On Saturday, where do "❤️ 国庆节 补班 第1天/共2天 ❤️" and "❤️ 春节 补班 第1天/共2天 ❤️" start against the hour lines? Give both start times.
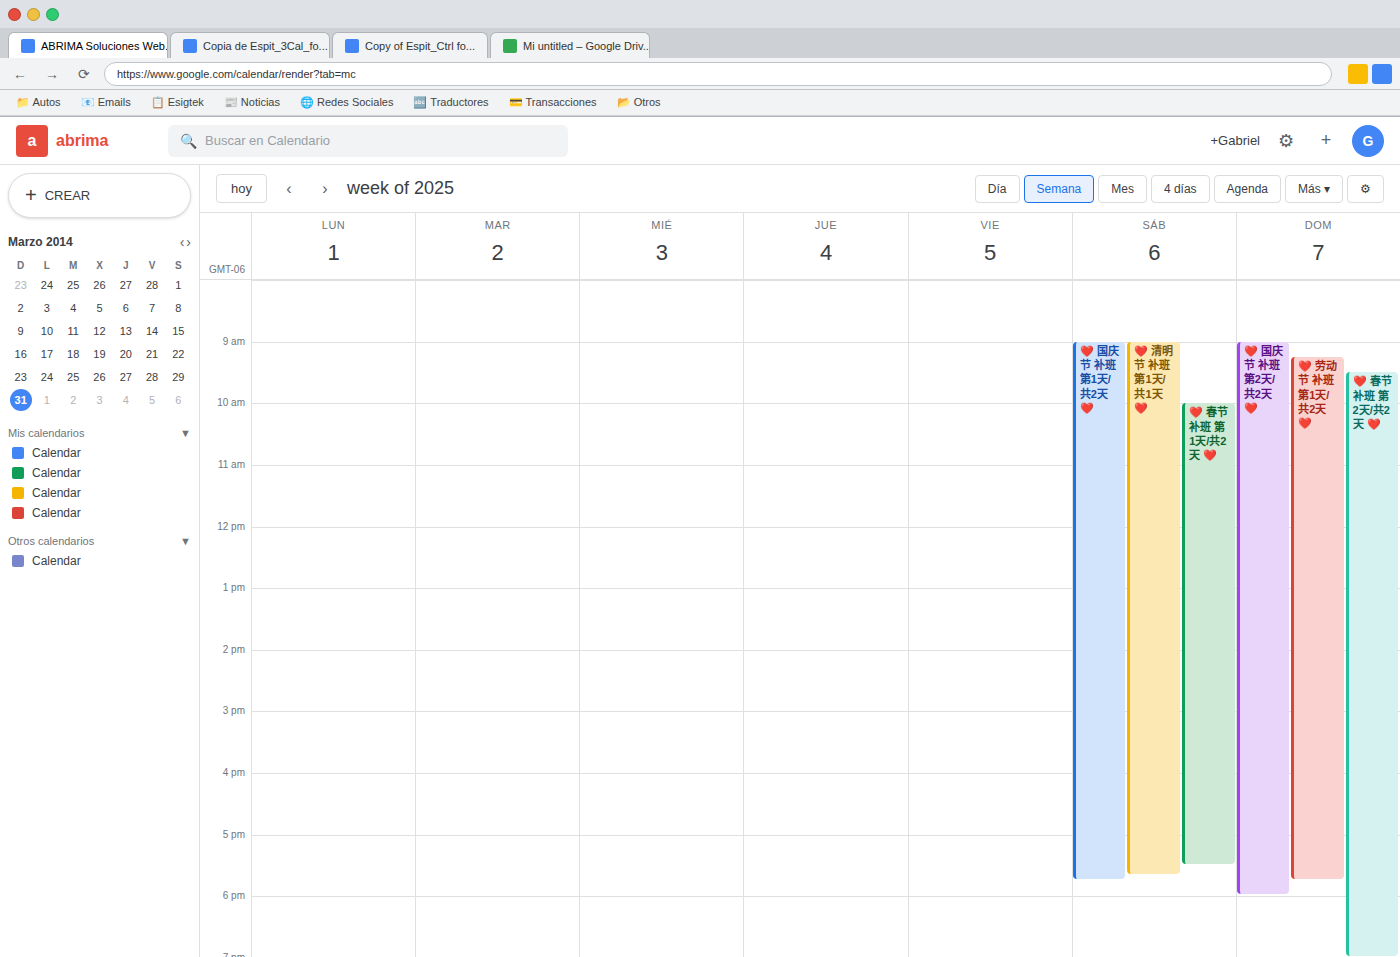
"❤️ 国庆节 补班 第1天/共2天 ❤️": 9:00 AM, exactly on the 9 AM line. "❤️ 春节 补班 第1天/共2天 ❤️": 10:00 AM, exactly on the 10 AM line.